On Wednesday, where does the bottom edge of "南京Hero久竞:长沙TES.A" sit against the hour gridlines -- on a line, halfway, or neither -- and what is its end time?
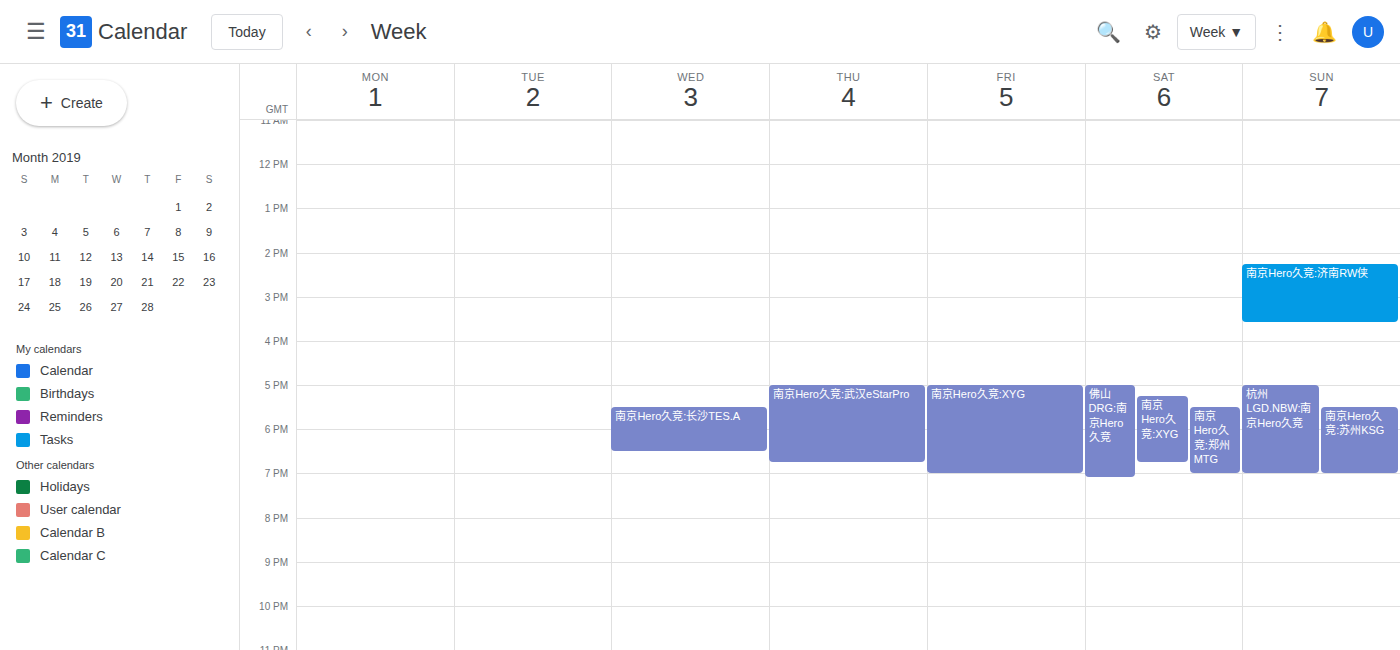
6:30 PM -- halfway between the 6 PM and 7 PM lines.